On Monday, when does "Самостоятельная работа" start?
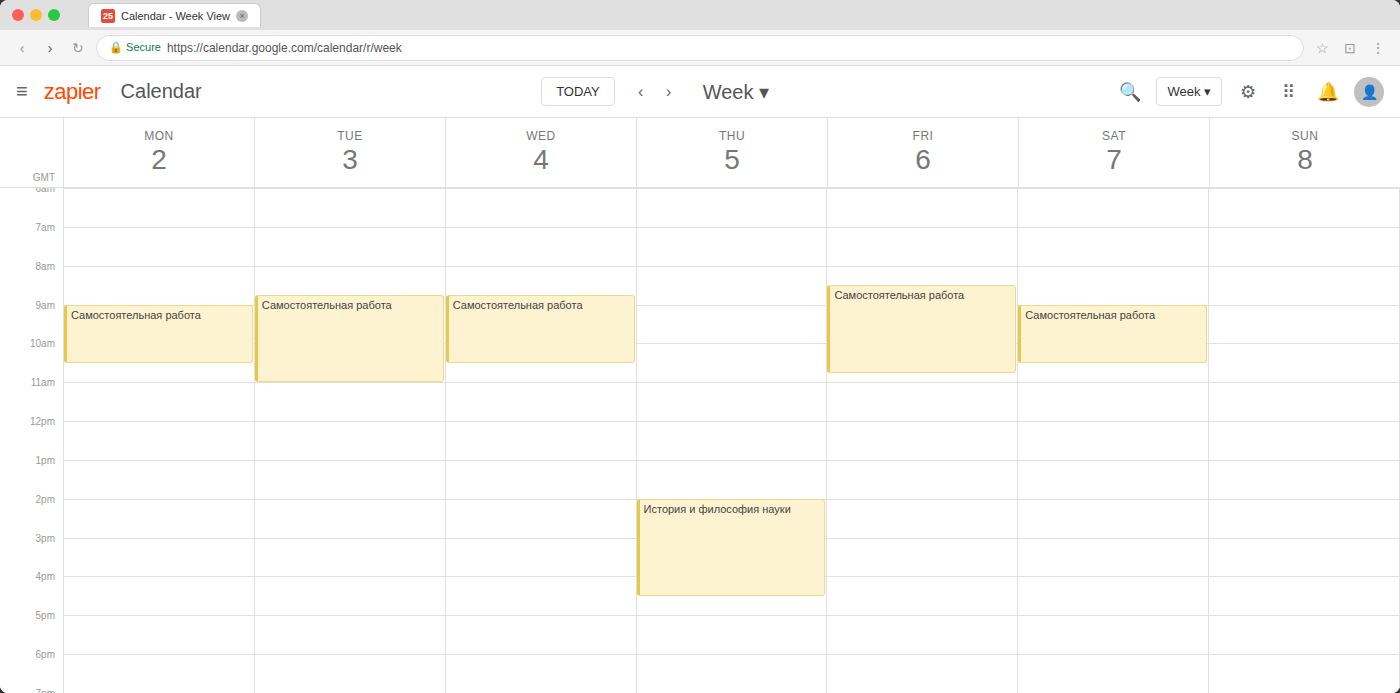
9:00 AM